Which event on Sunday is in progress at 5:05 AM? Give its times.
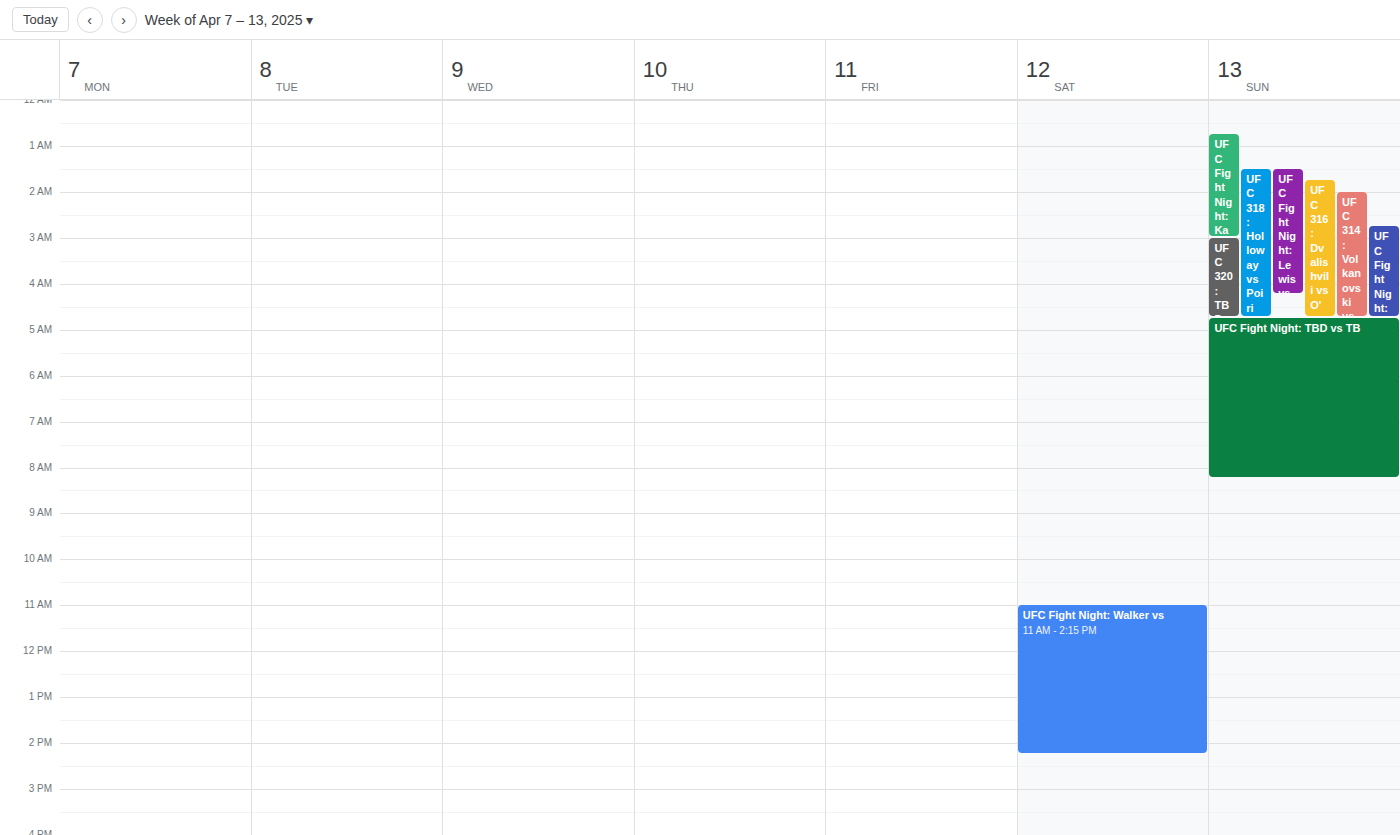
"UFC Fight Night: TBD vs TB", 4:45 AM to 8:15 AM